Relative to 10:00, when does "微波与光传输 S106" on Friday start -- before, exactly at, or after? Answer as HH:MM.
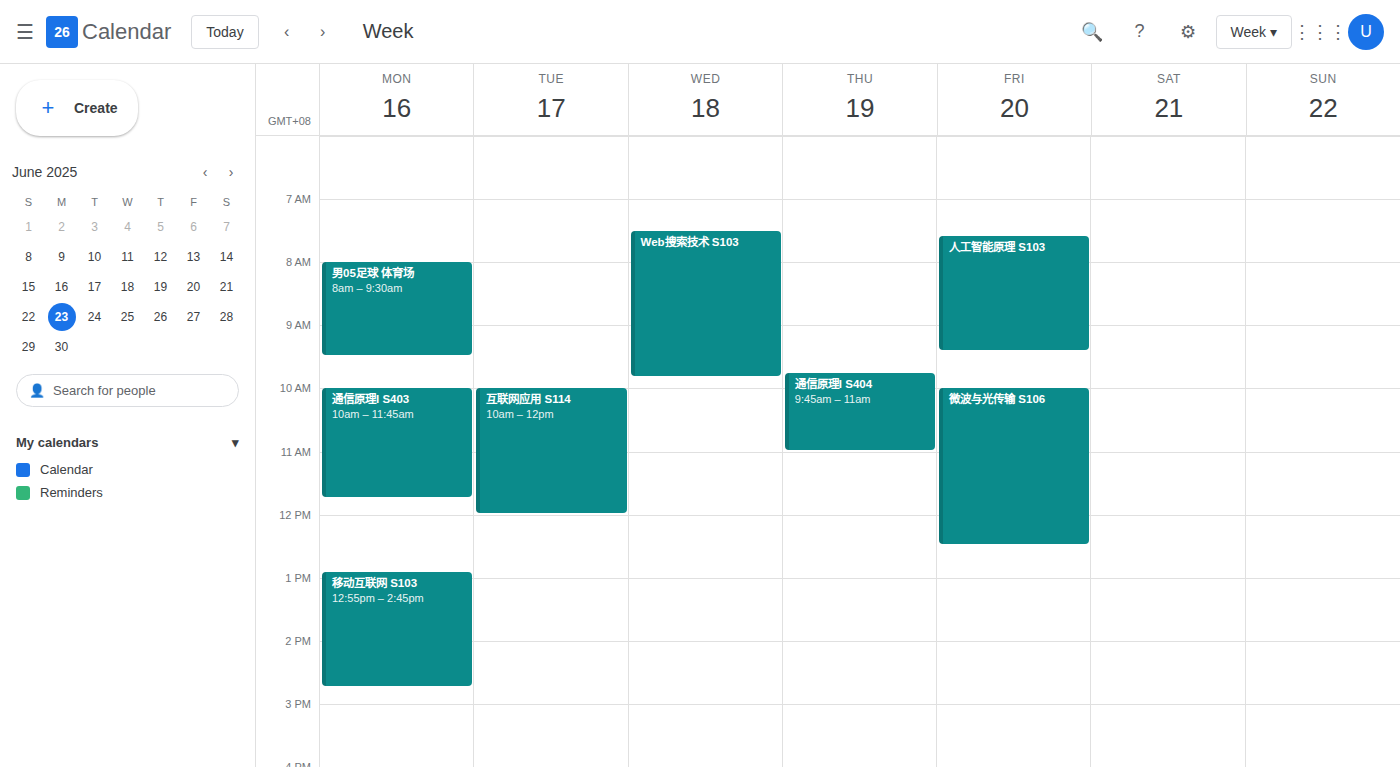
10:00 -- exactly at 10:00, on the 10:00 line.